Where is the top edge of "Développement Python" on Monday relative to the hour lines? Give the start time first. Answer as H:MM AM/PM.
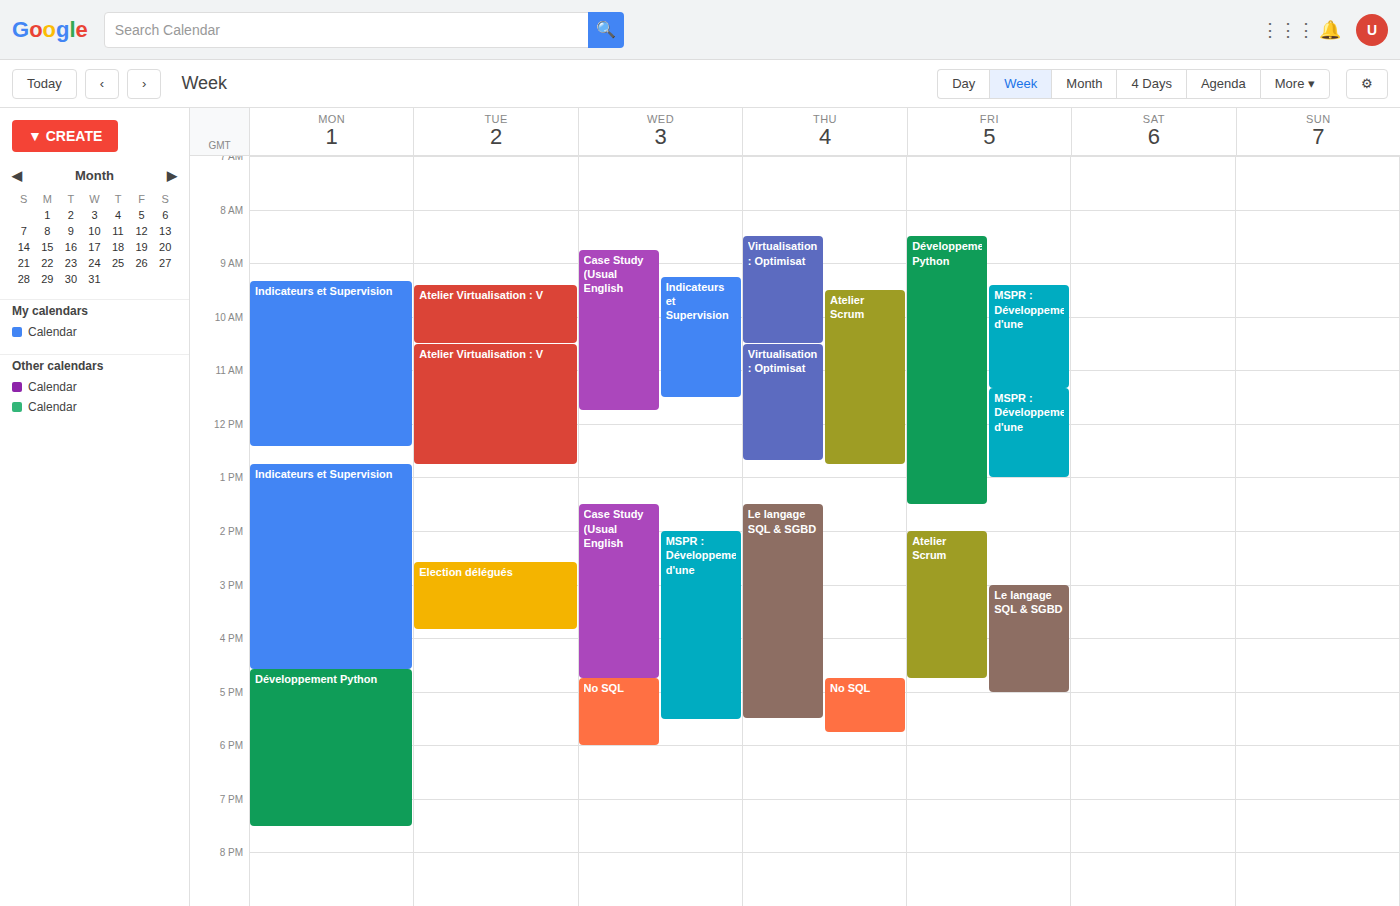
4:35 PM -- neither: 35 minutes below the 4 PM line and 25 minutes above the 5 PM line.